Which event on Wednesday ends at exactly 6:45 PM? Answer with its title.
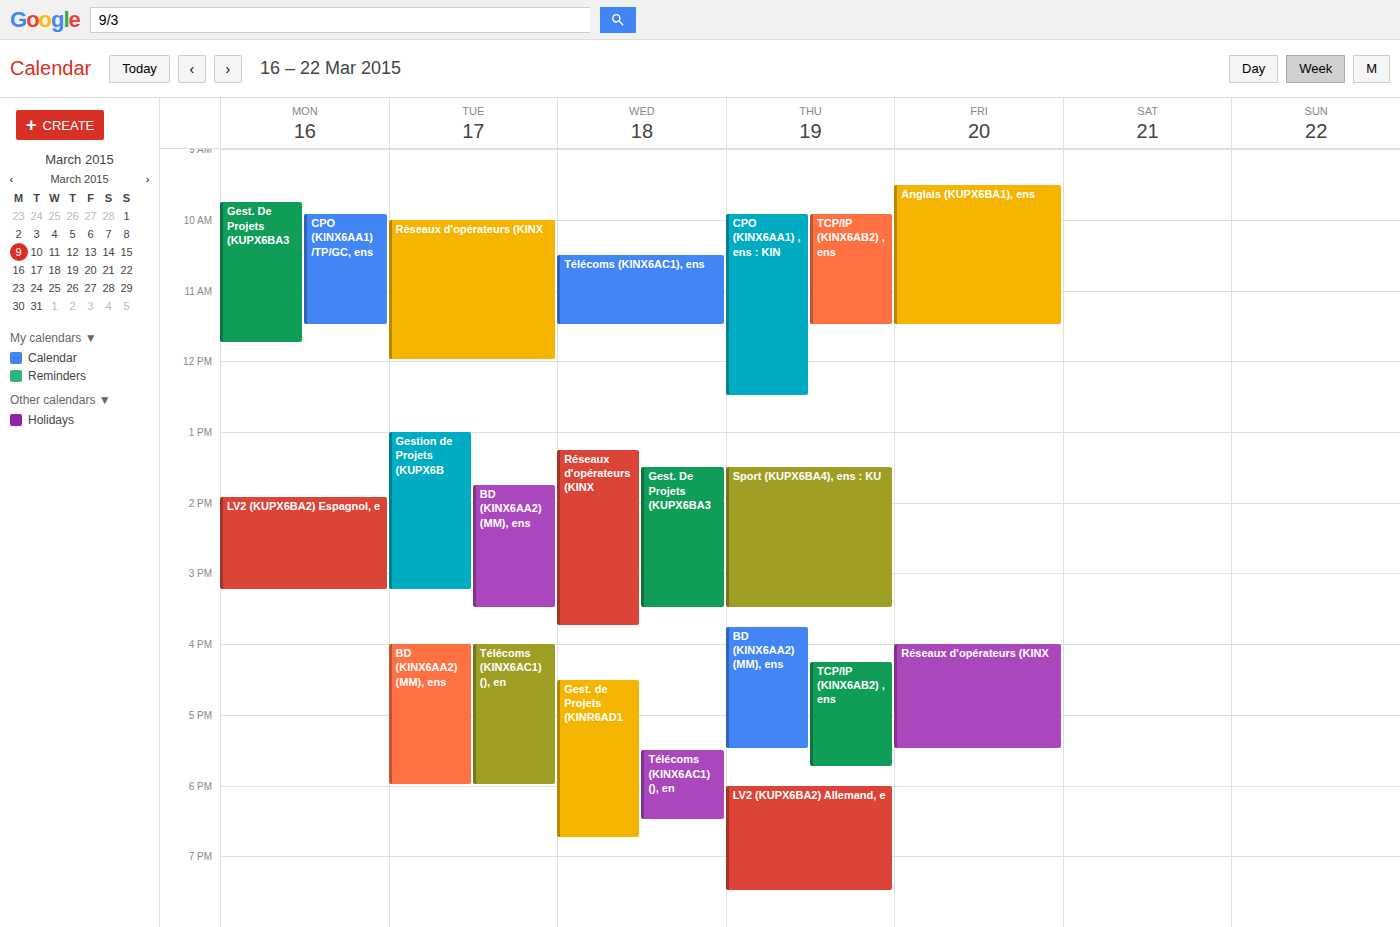
"Gest. de Projets (KINR6AD1"